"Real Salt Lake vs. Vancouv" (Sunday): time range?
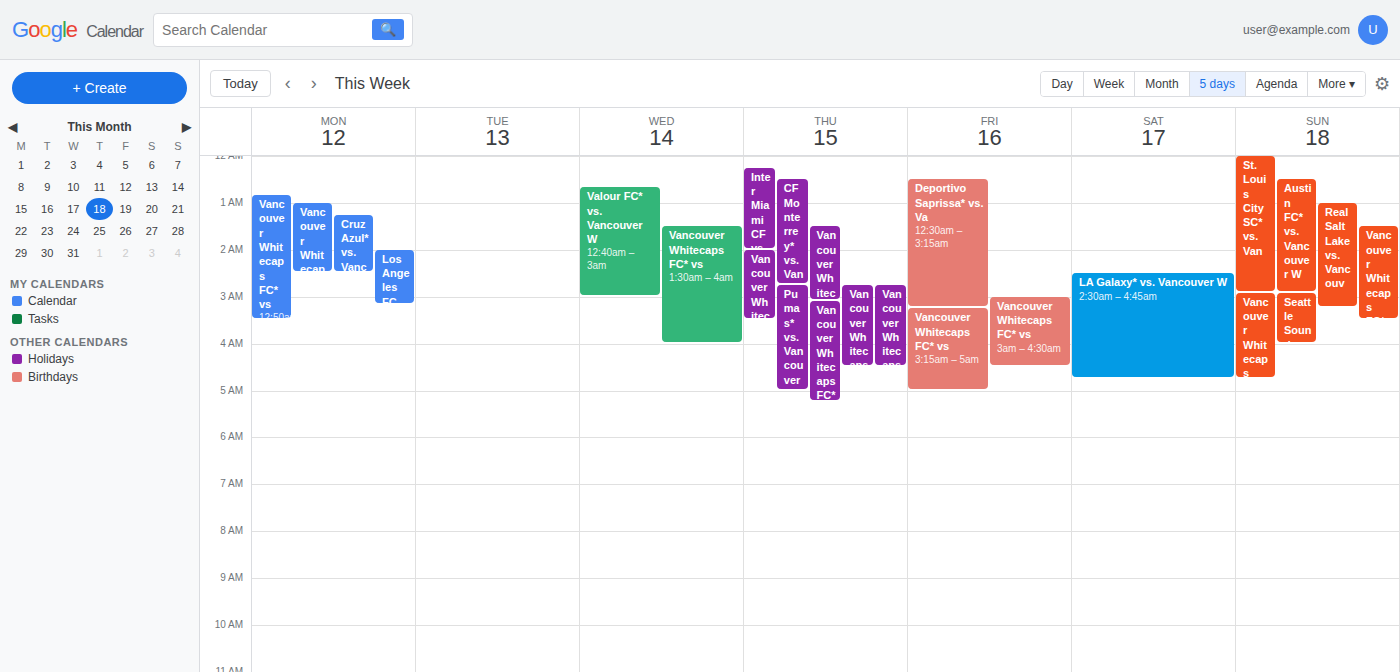
1:00 AM to 3:15 AM